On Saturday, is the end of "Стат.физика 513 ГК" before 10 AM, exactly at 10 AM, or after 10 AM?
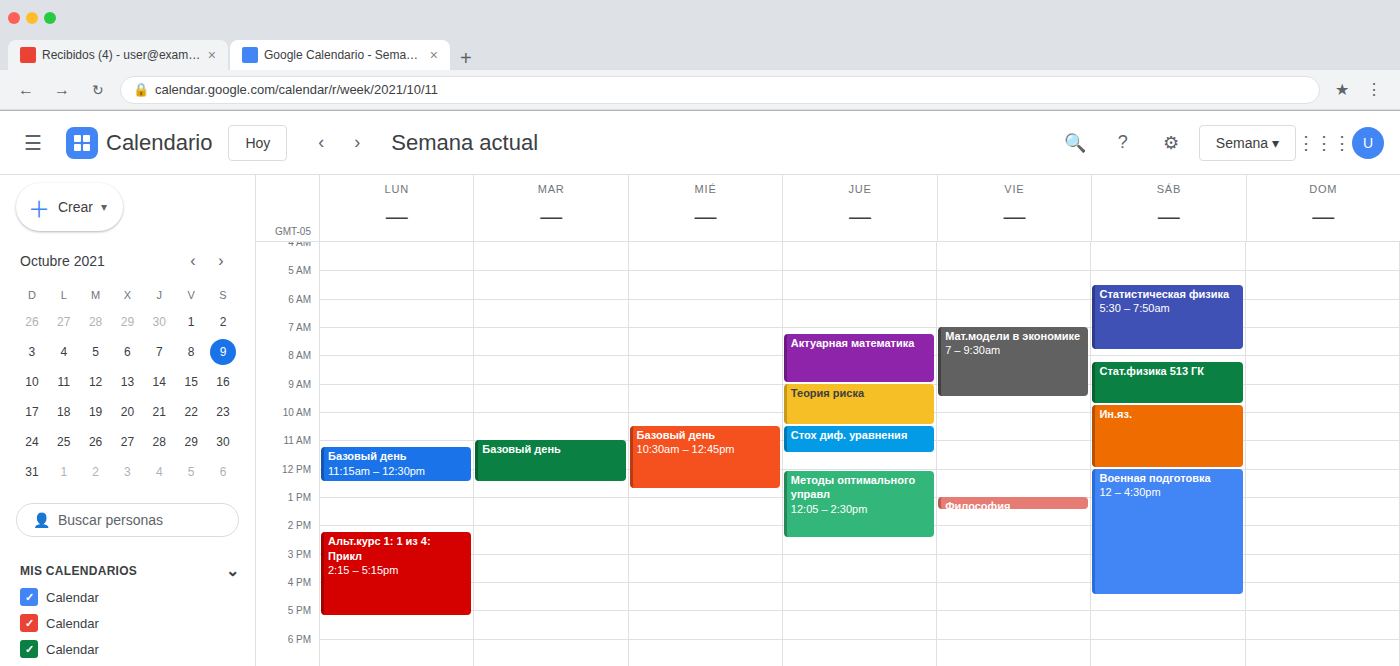
9:45 AM -- before 10 AM, 15 minutes above the 10 AM line.